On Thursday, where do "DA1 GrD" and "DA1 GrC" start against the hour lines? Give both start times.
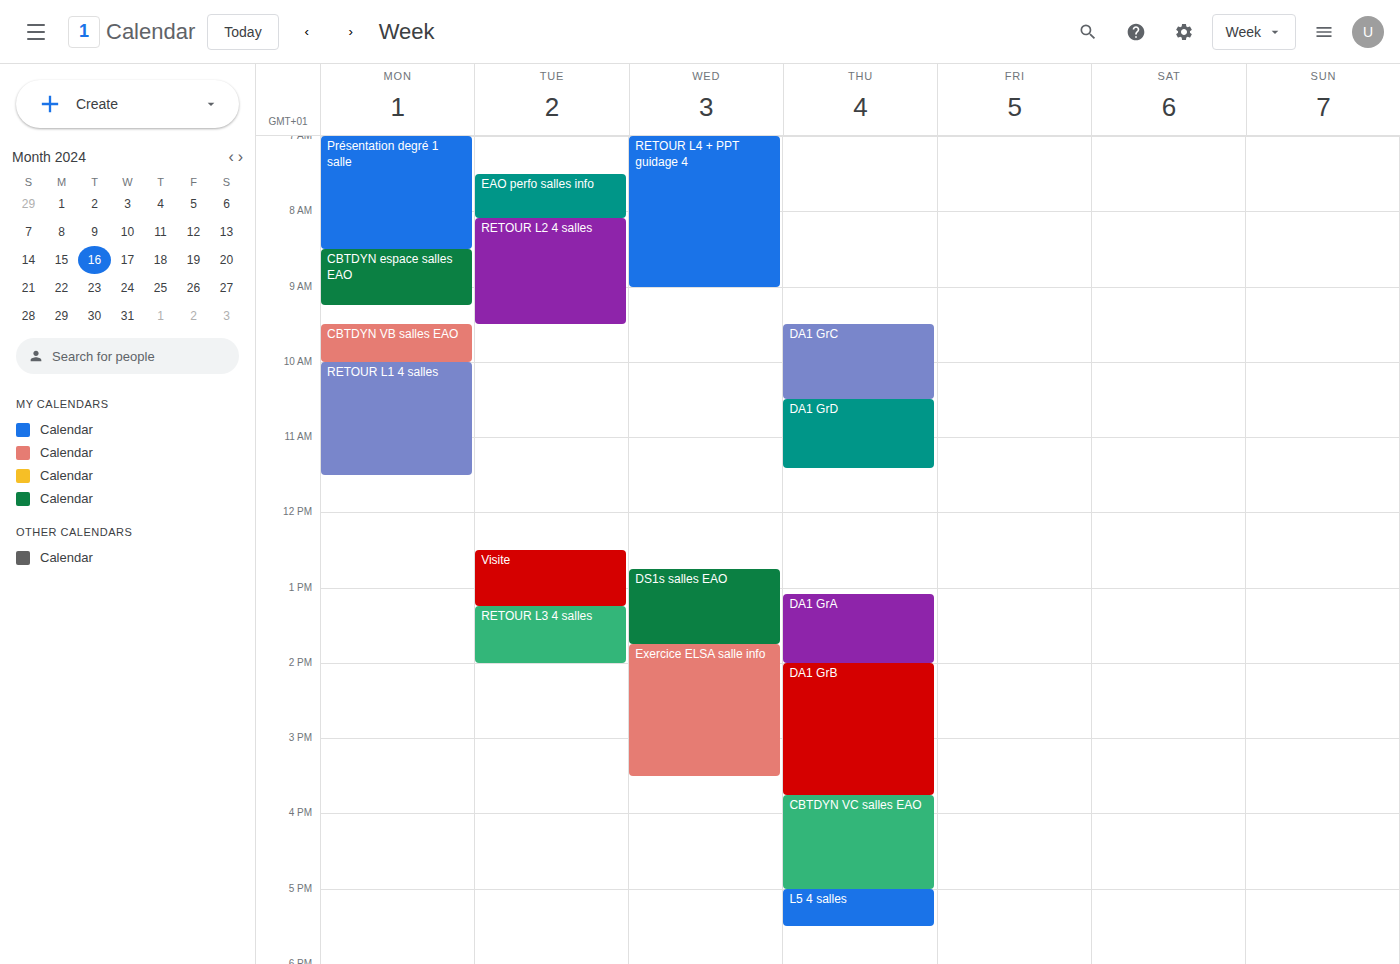
"DA1 GrD": 10:30 AM, halfway between the 10 AM and 11 AM lines. "DA1 GrC": 9:30 AM, halfway between the 9 AM and 10 AM lines.